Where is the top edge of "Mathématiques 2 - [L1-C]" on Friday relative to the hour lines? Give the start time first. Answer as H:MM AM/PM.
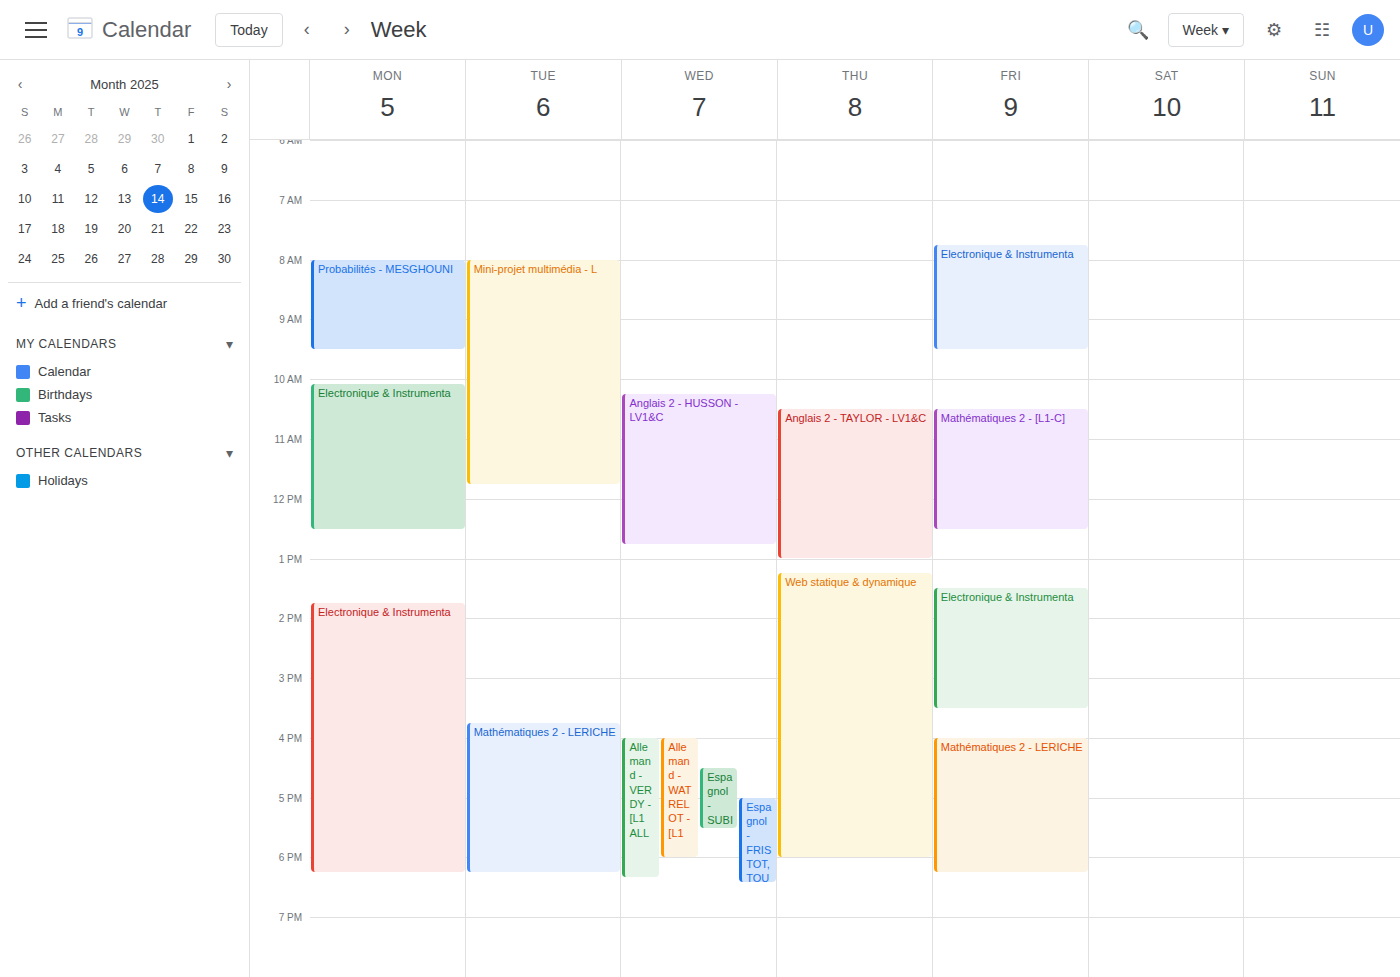
10:30 AM -- halfway between the 10 AM and 11 AM lines.